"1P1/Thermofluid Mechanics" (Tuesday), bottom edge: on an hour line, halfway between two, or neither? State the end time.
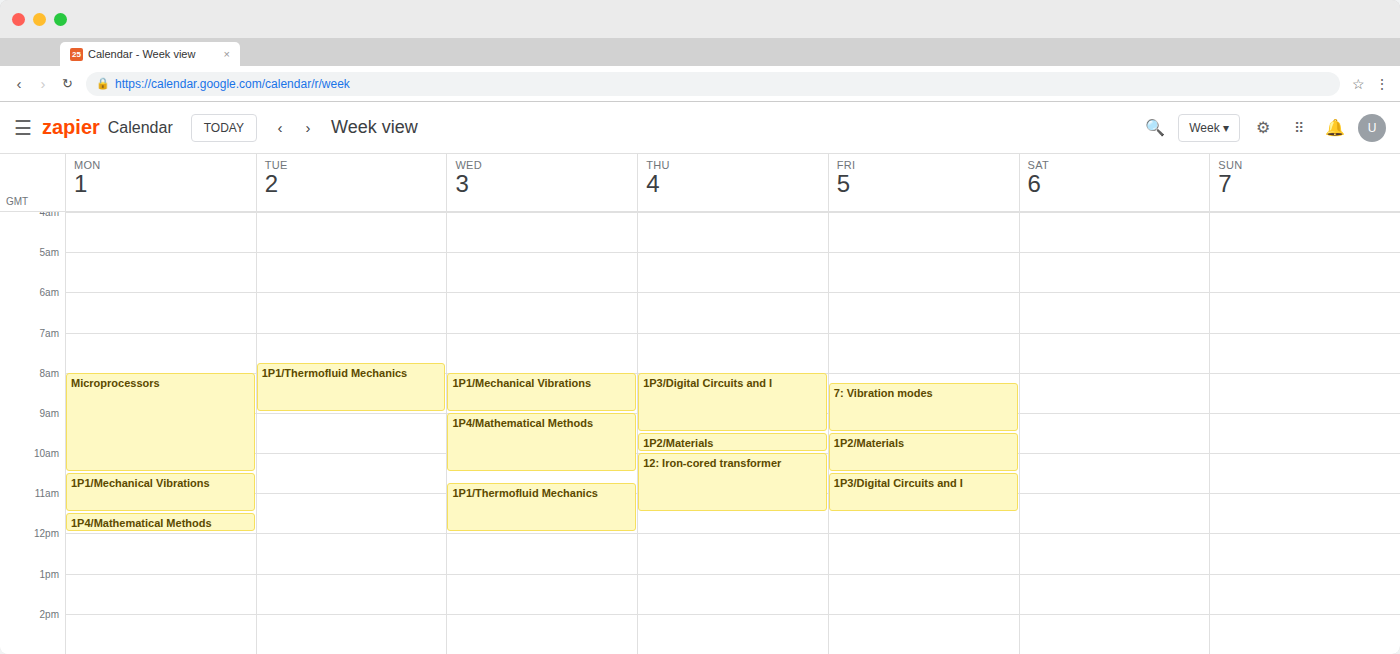
9:00 AM -- exactly on the 9 AM line.